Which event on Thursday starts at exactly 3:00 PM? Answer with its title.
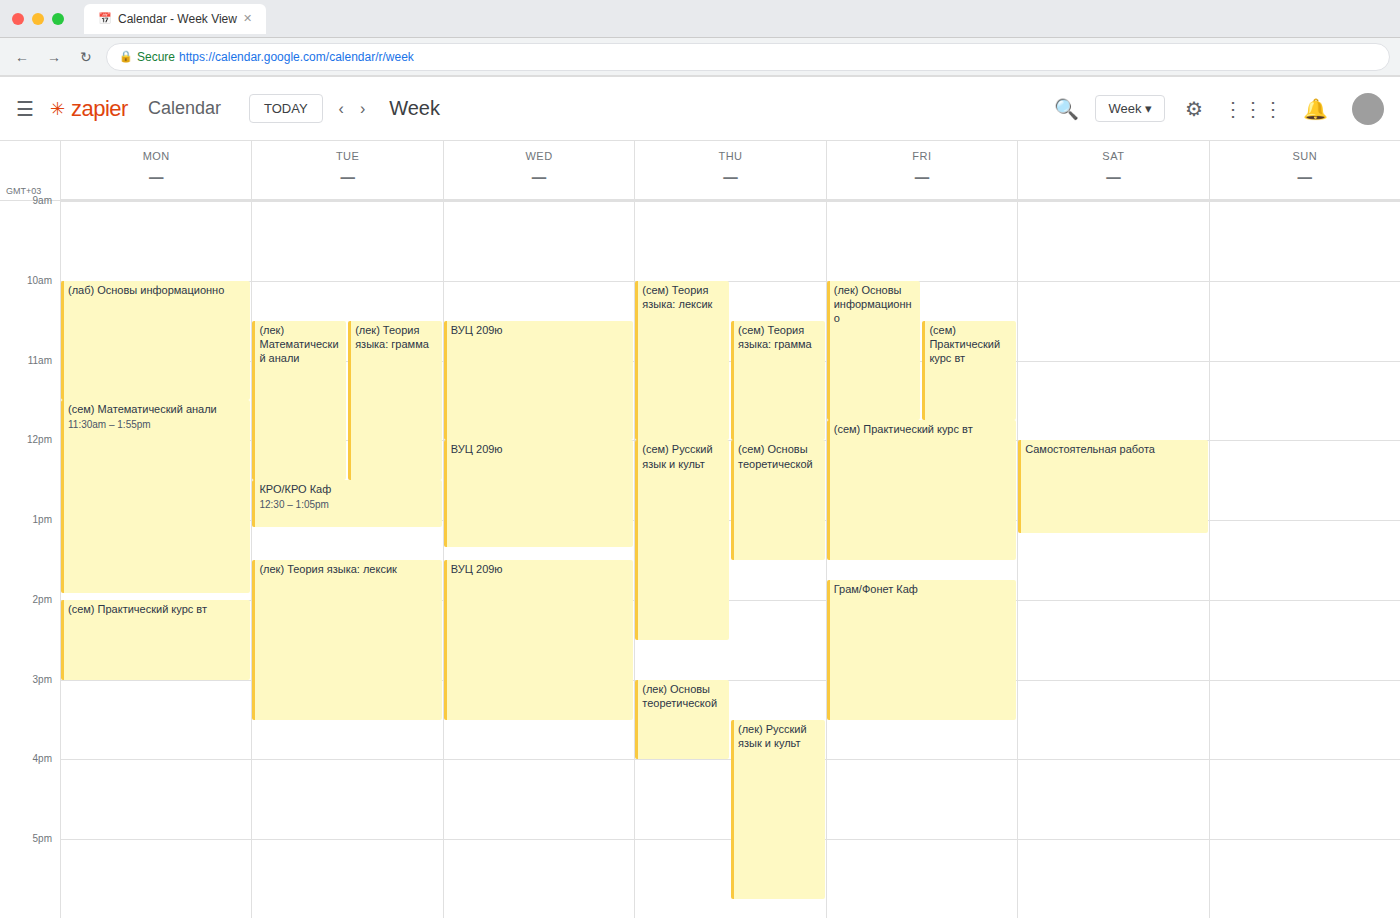
"(лек) Основы теоретической"